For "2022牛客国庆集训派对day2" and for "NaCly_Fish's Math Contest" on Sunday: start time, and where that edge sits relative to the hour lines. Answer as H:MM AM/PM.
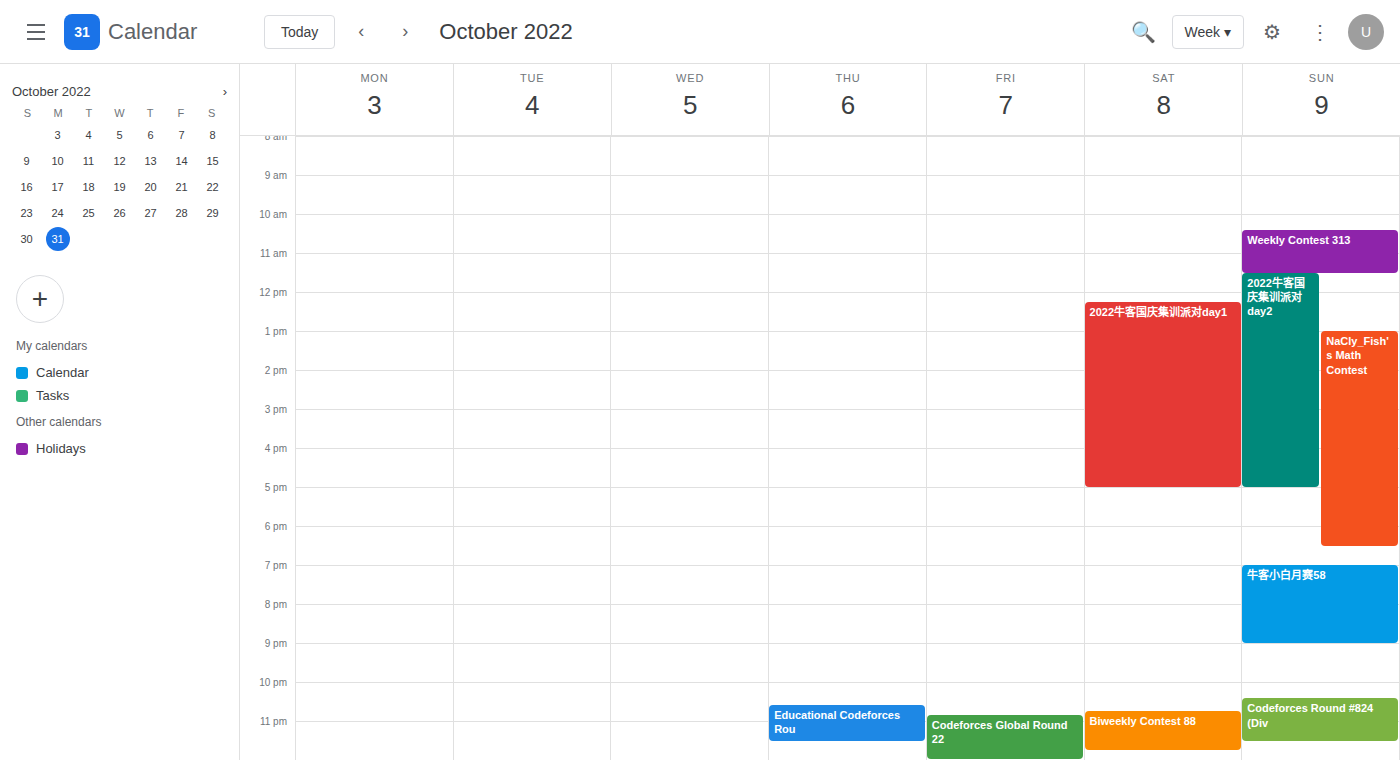
"2022牛客国庆集训派对day2": 11:30 AM, halfway between the 11 AM and 12 PM lines. "NaCly_Fish's Math Contest": 1:00 PM, exactly on the 1 PM line.